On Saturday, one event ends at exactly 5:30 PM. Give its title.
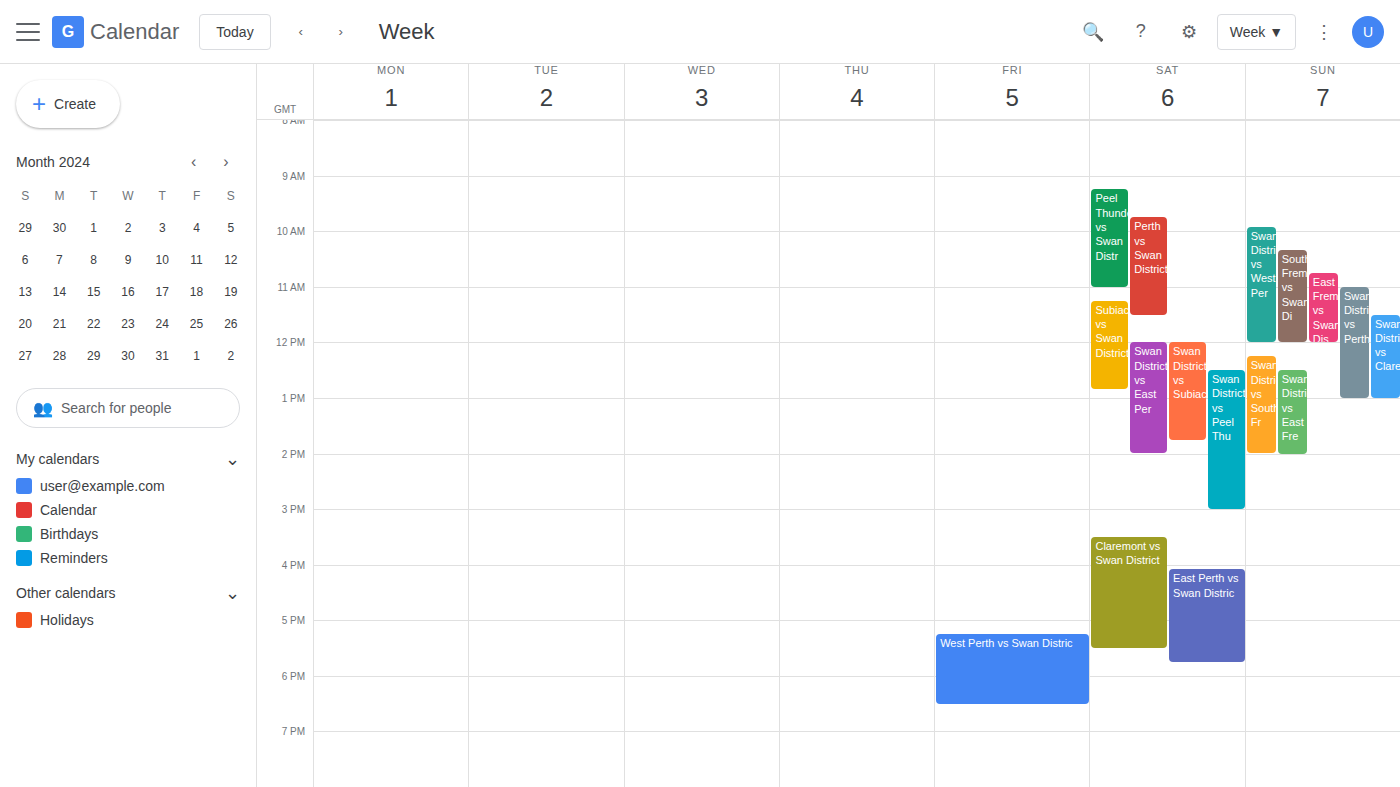
"Claremont vs Swan District"